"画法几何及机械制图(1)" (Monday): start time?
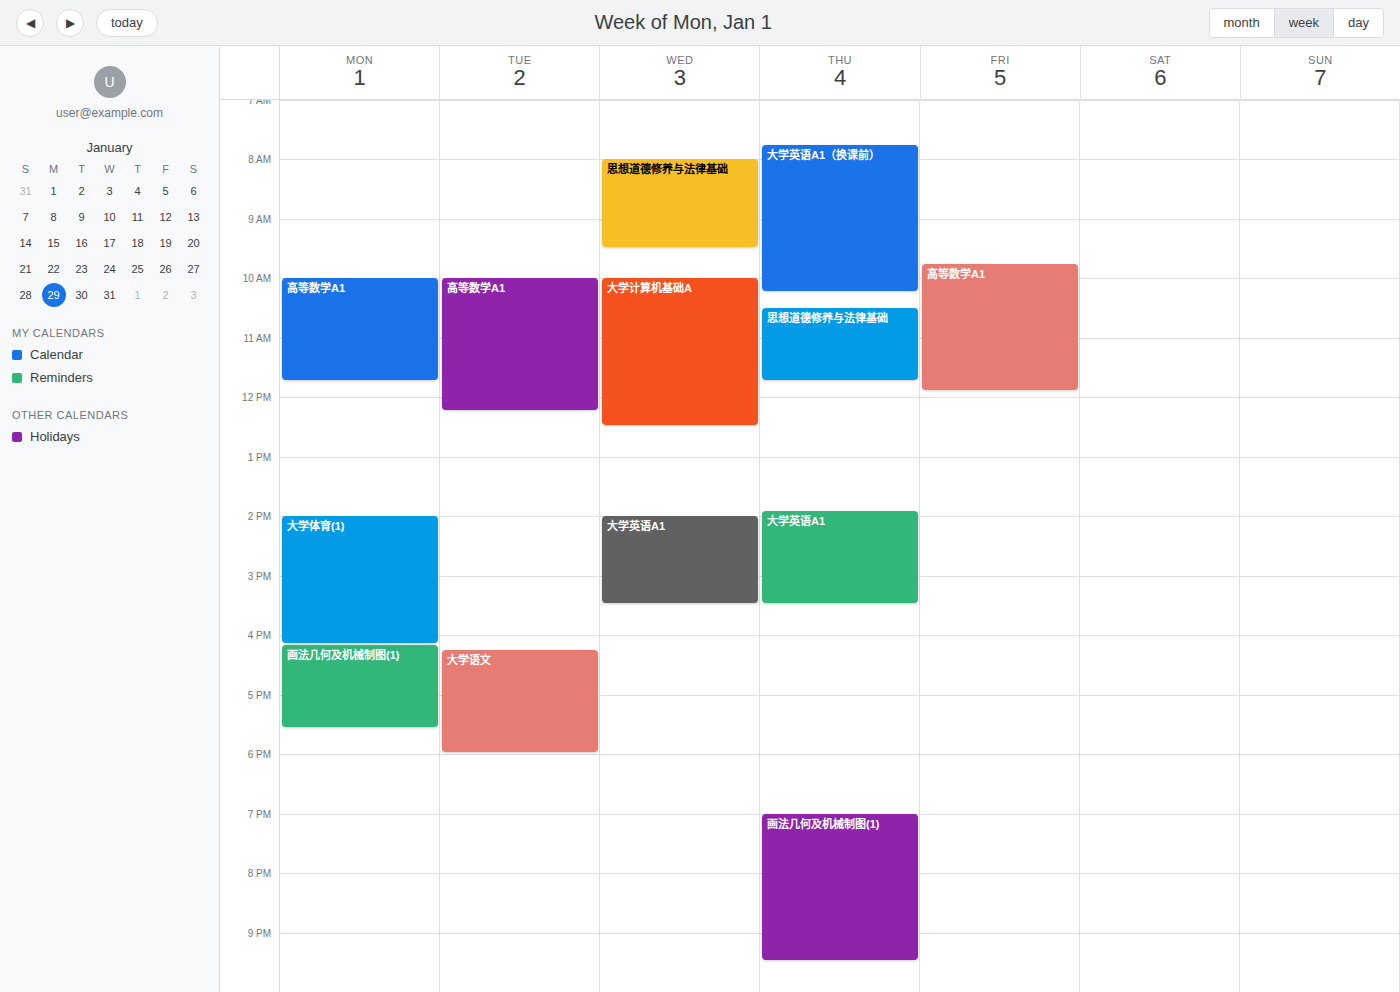
4:10 PM